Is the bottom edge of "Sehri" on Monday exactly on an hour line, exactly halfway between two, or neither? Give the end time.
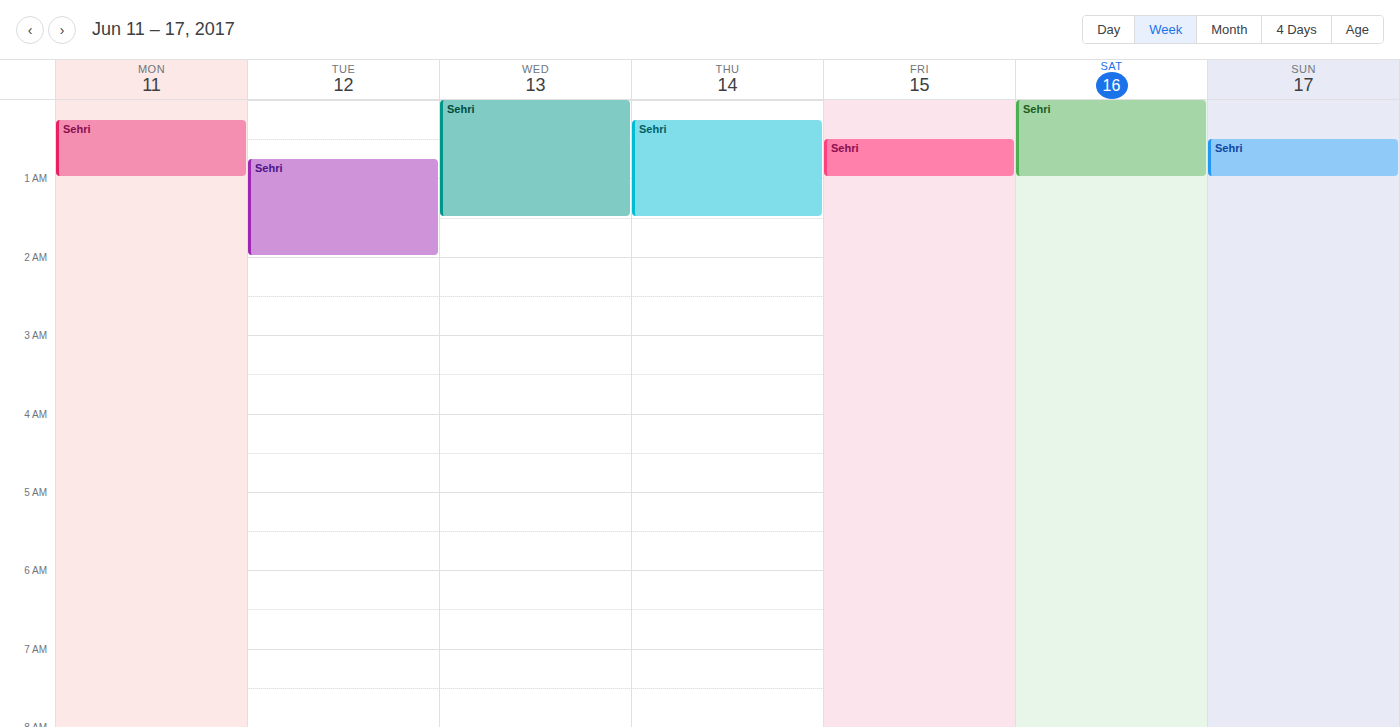
1:00 AM -- exactly on the 1 AM line.